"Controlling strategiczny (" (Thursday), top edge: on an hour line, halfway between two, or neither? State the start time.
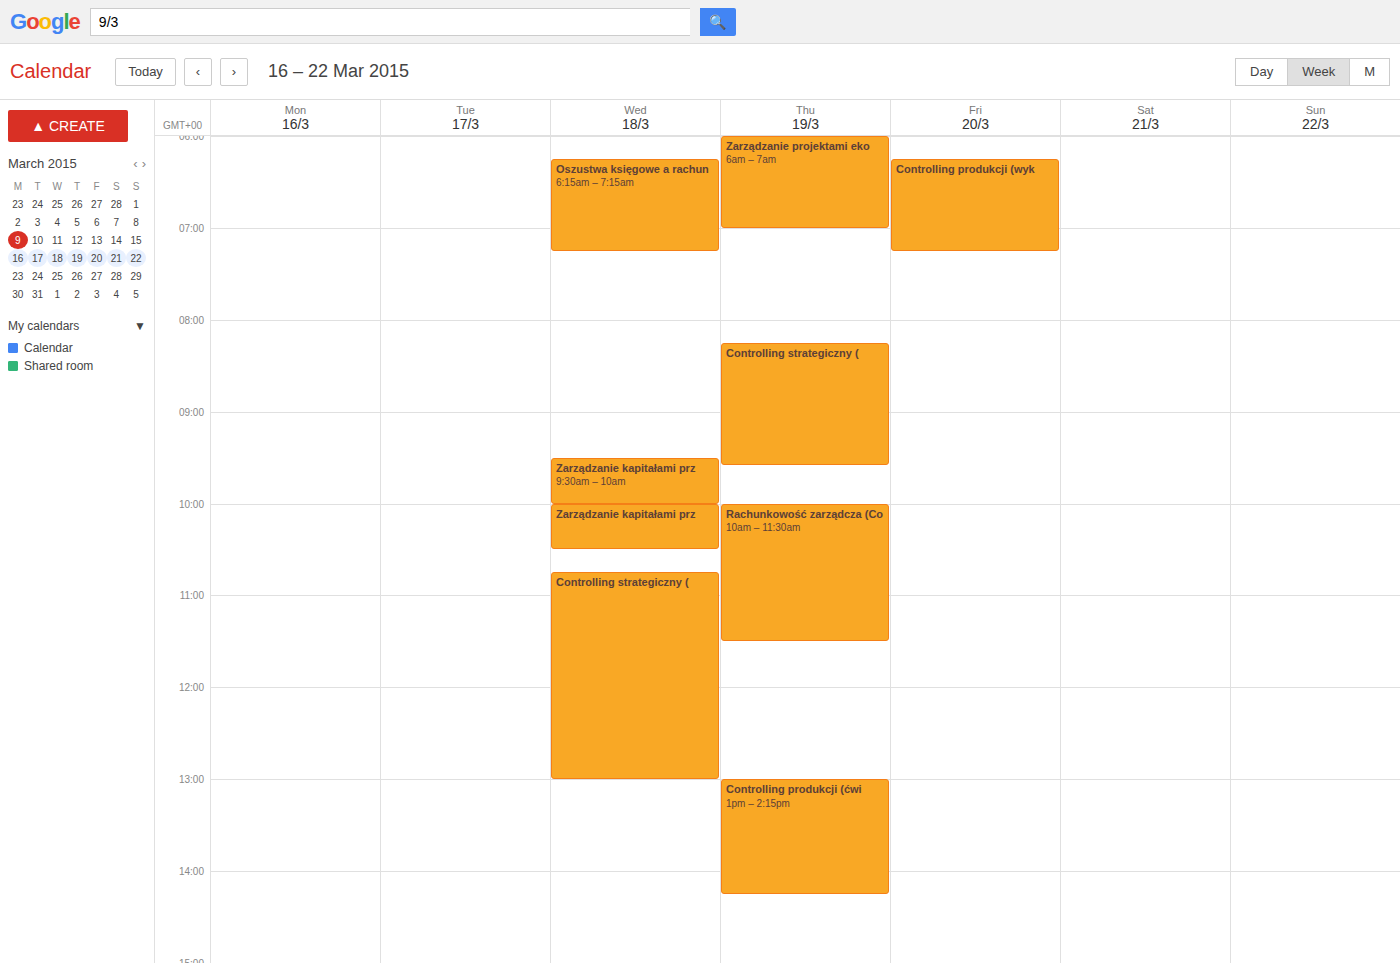
8:15 AM -- neither: a quarter of the way from the 8 AM line to the 9 AM line.